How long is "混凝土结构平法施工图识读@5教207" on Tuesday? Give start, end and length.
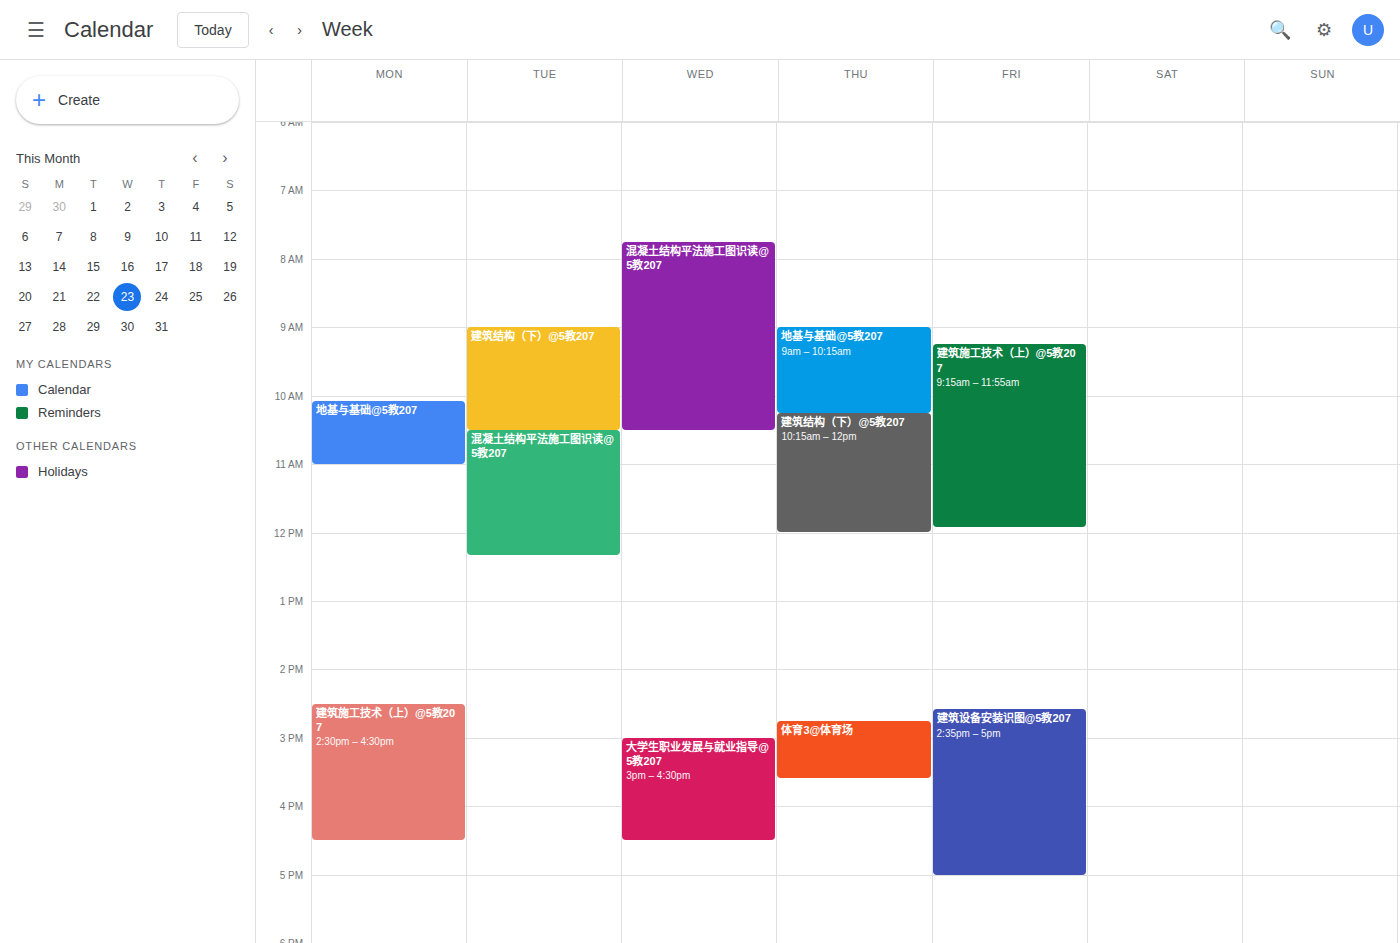
10:30 AM to 12:20 PM, 1 hour 50 minutes